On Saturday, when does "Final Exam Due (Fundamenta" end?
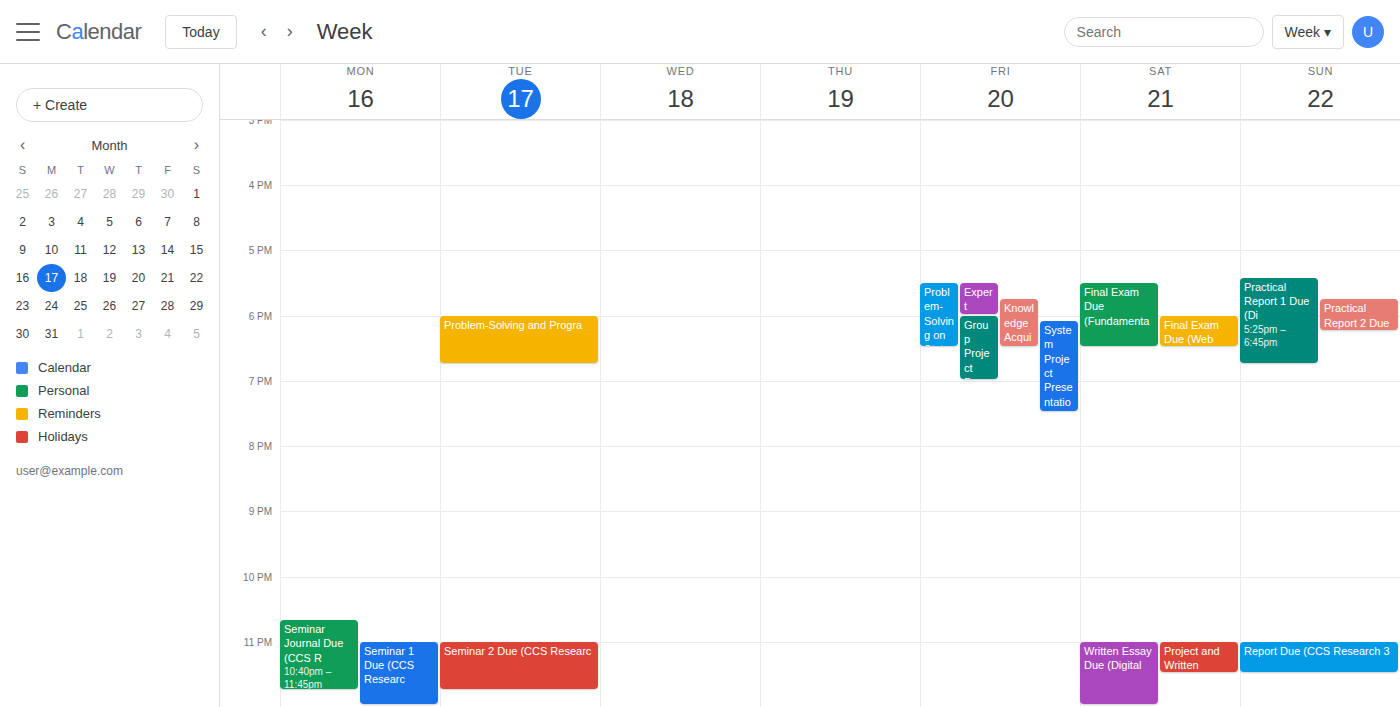
6:30 PM